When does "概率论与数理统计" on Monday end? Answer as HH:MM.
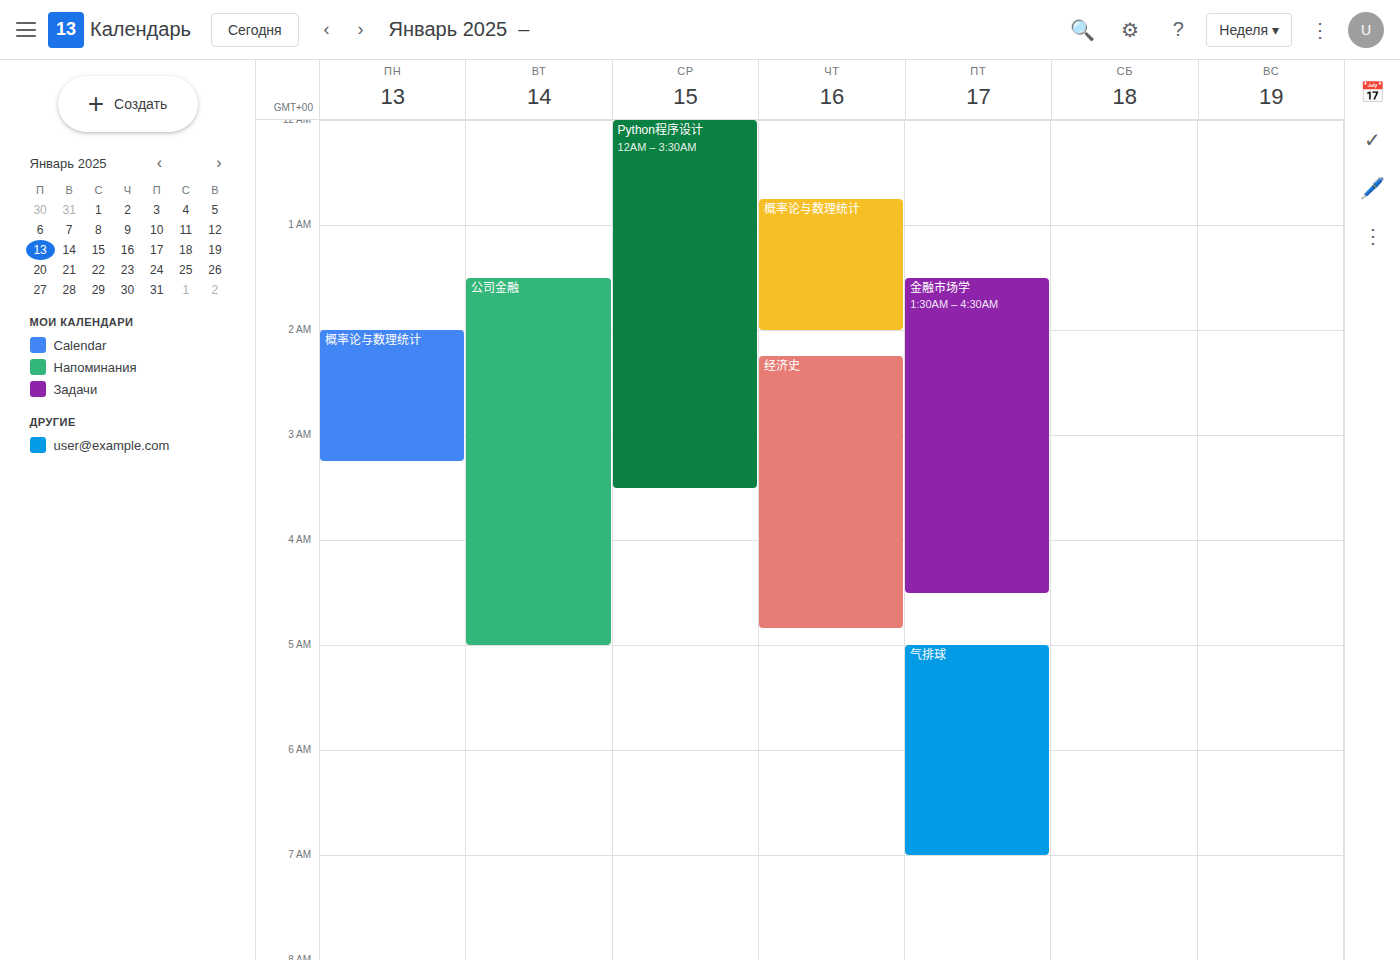
03:15